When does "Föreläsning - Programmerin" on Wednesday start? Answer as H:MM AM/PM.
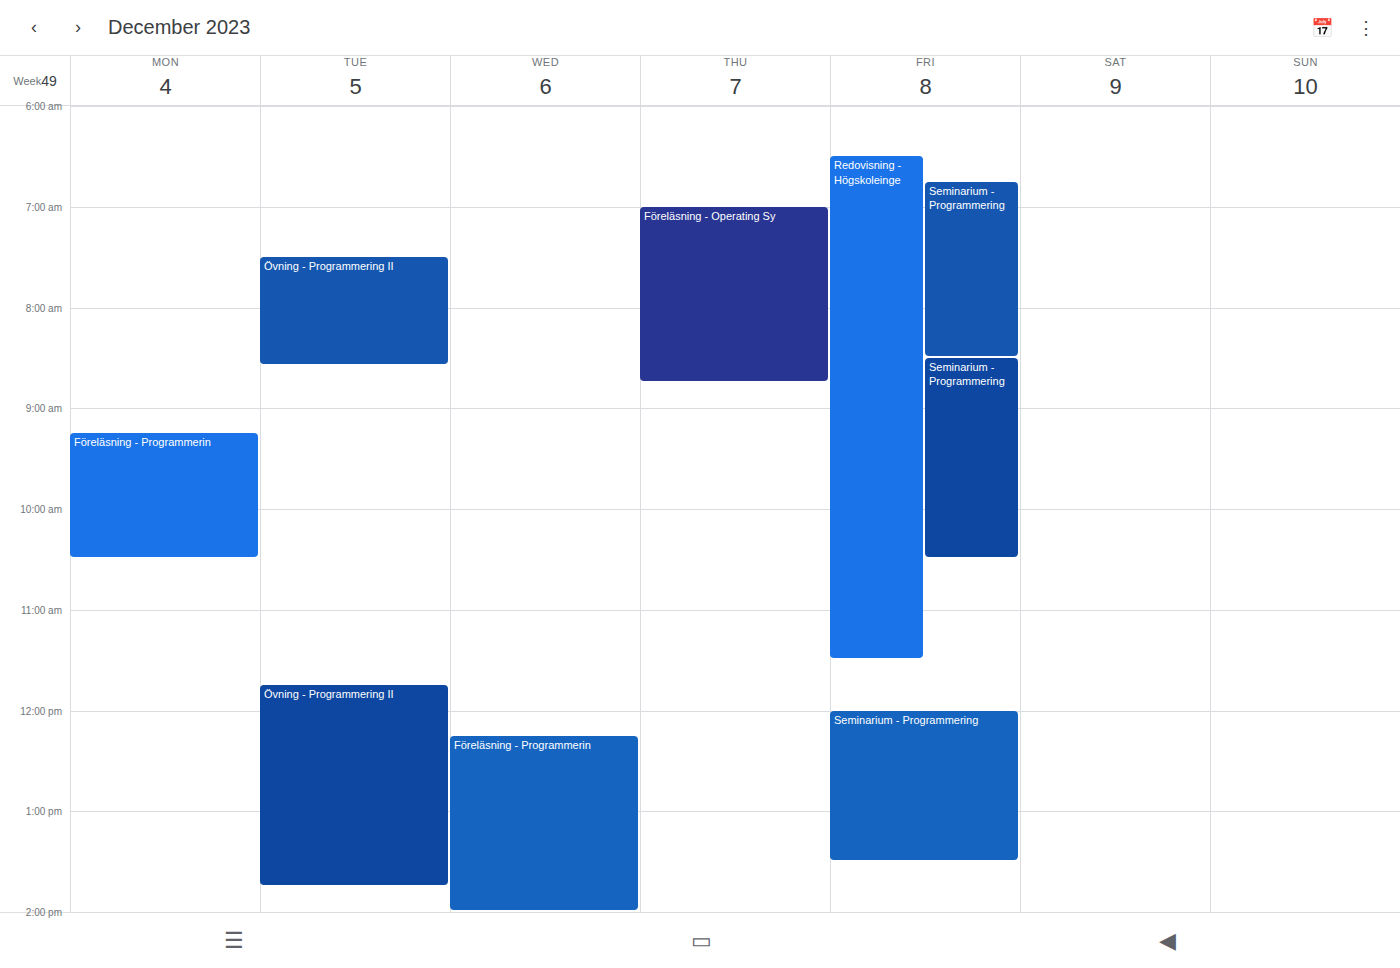
12:15 PM